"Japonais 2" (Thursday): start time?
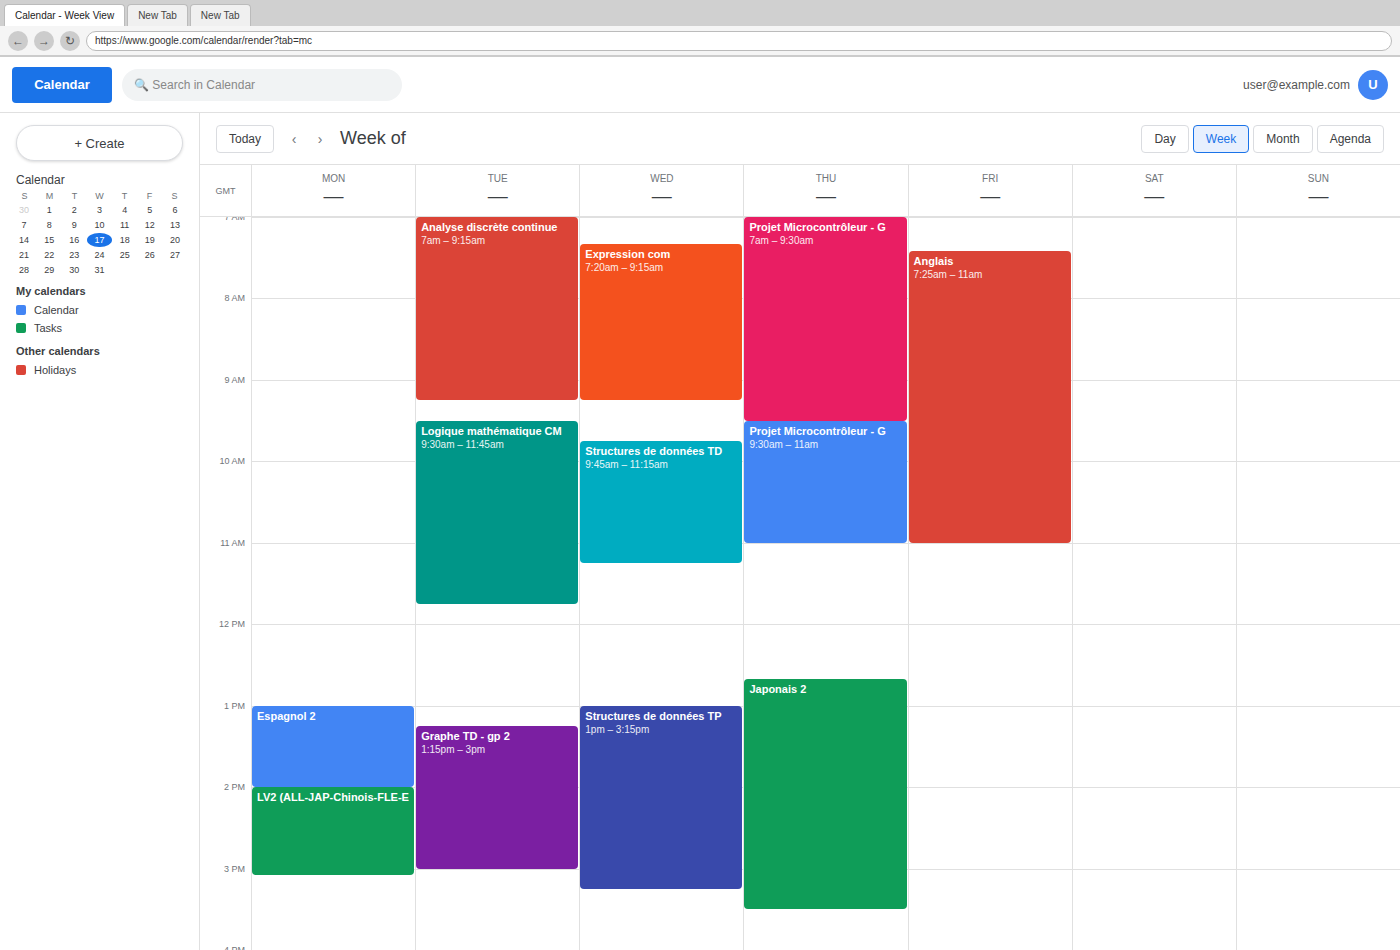
12:40 PM